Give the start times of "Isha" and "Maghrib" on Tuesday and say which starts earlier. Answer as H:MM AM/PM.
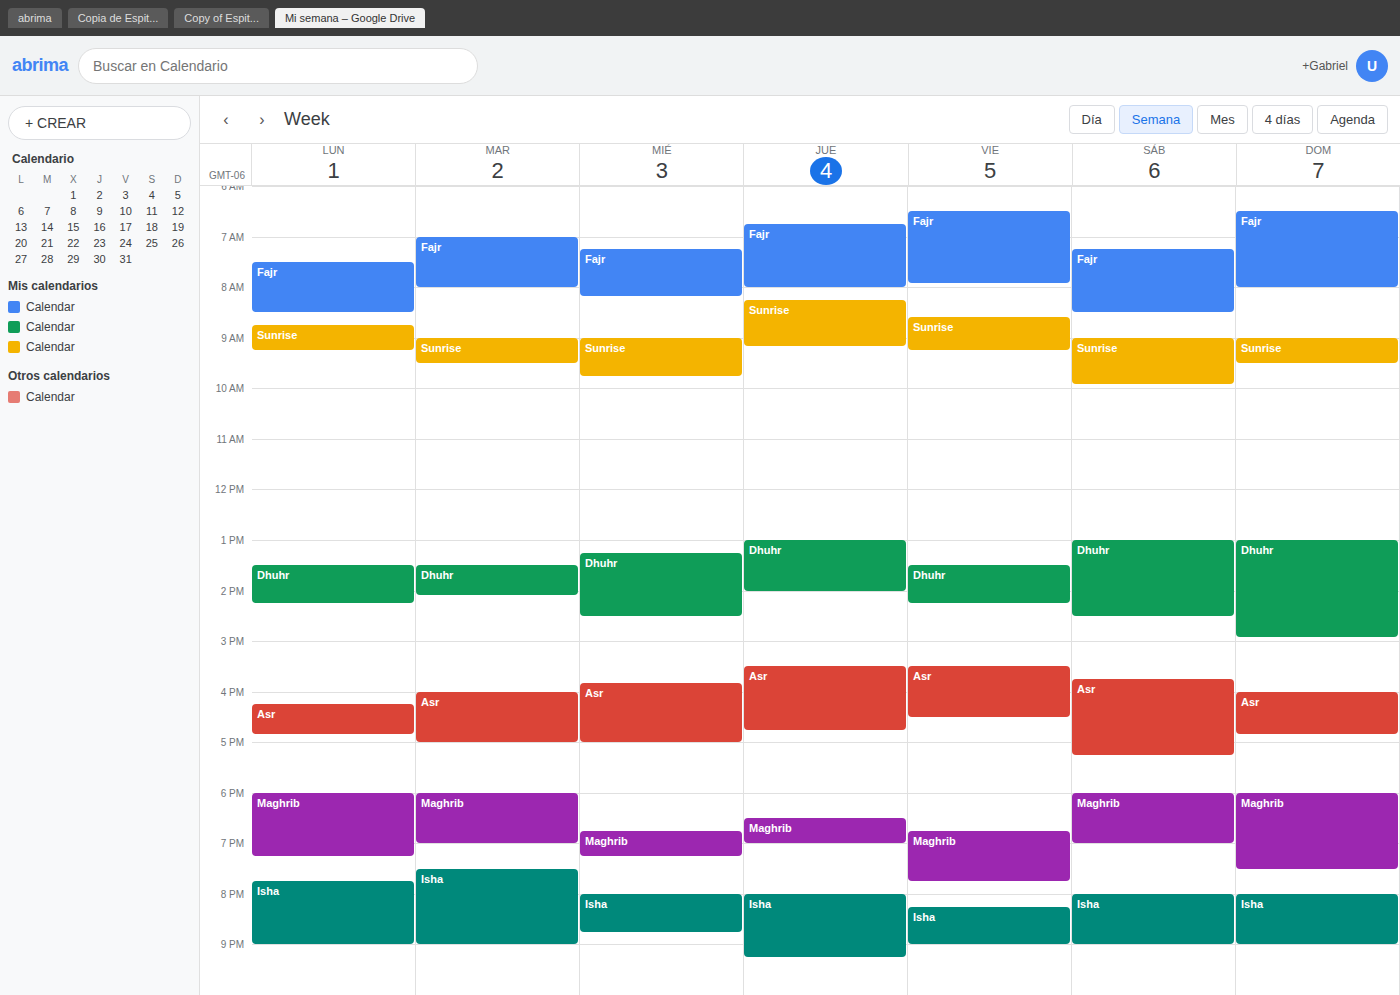
"Maghrib" 6:00 PM; "Isha" 7:30 PM.